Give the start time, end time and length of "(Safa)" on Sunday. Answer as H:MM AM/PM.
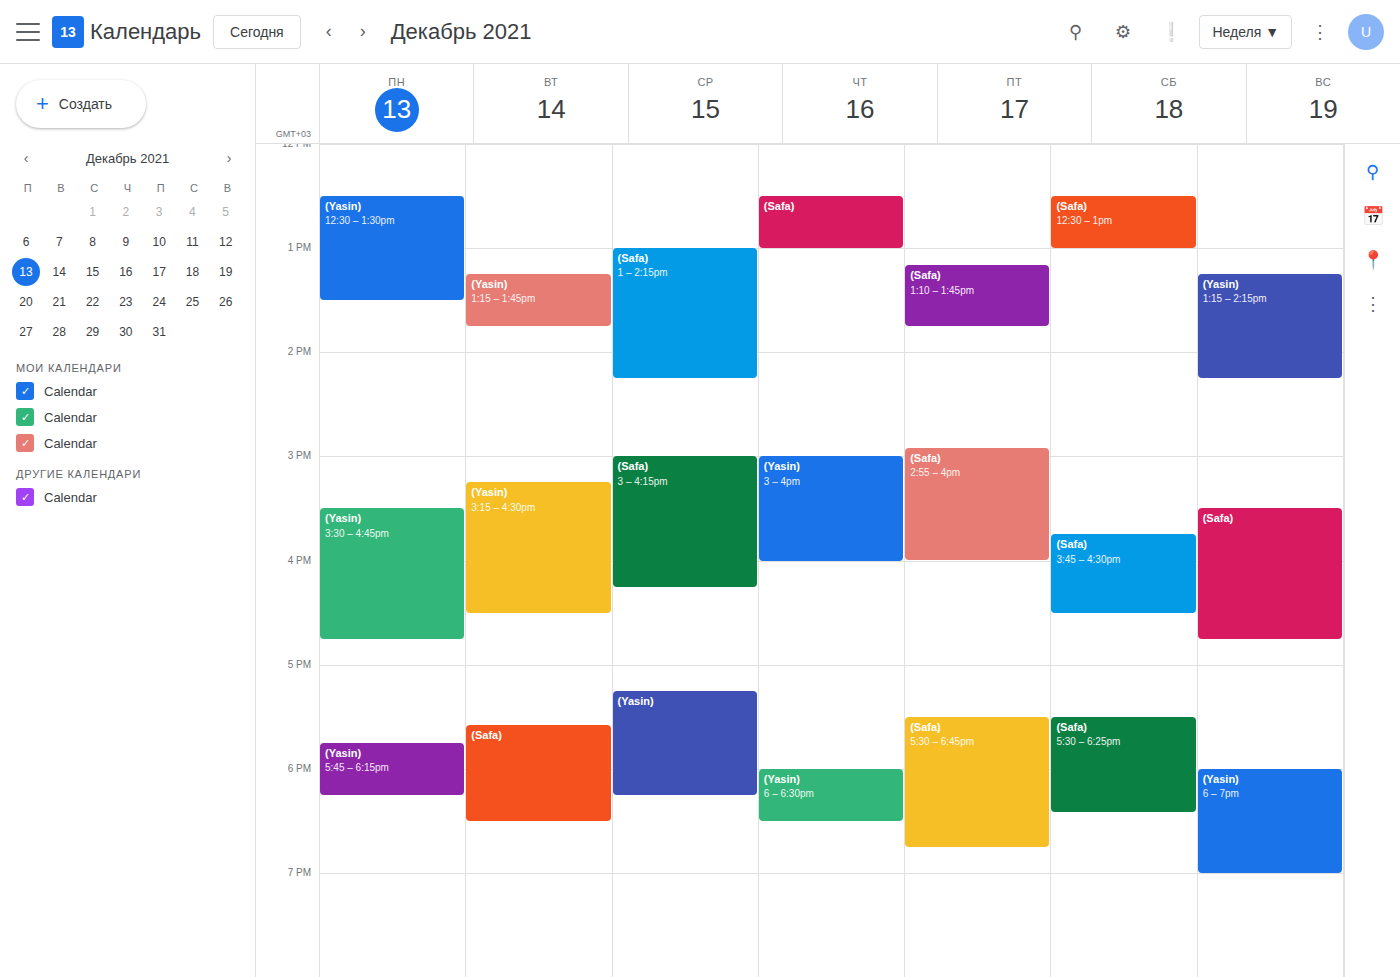
3:30 PM to 4:45 PM, 1 hour 15 minutes